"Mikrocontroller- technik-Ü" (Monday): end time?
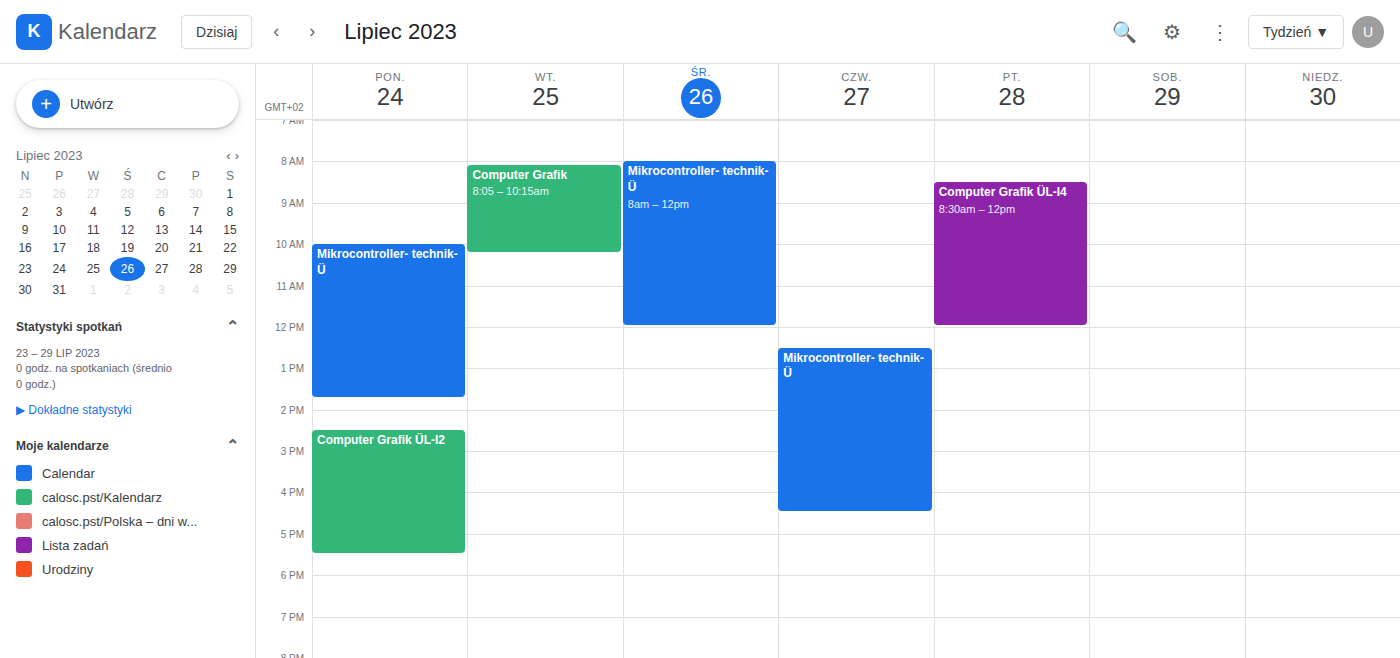
1:45 PM